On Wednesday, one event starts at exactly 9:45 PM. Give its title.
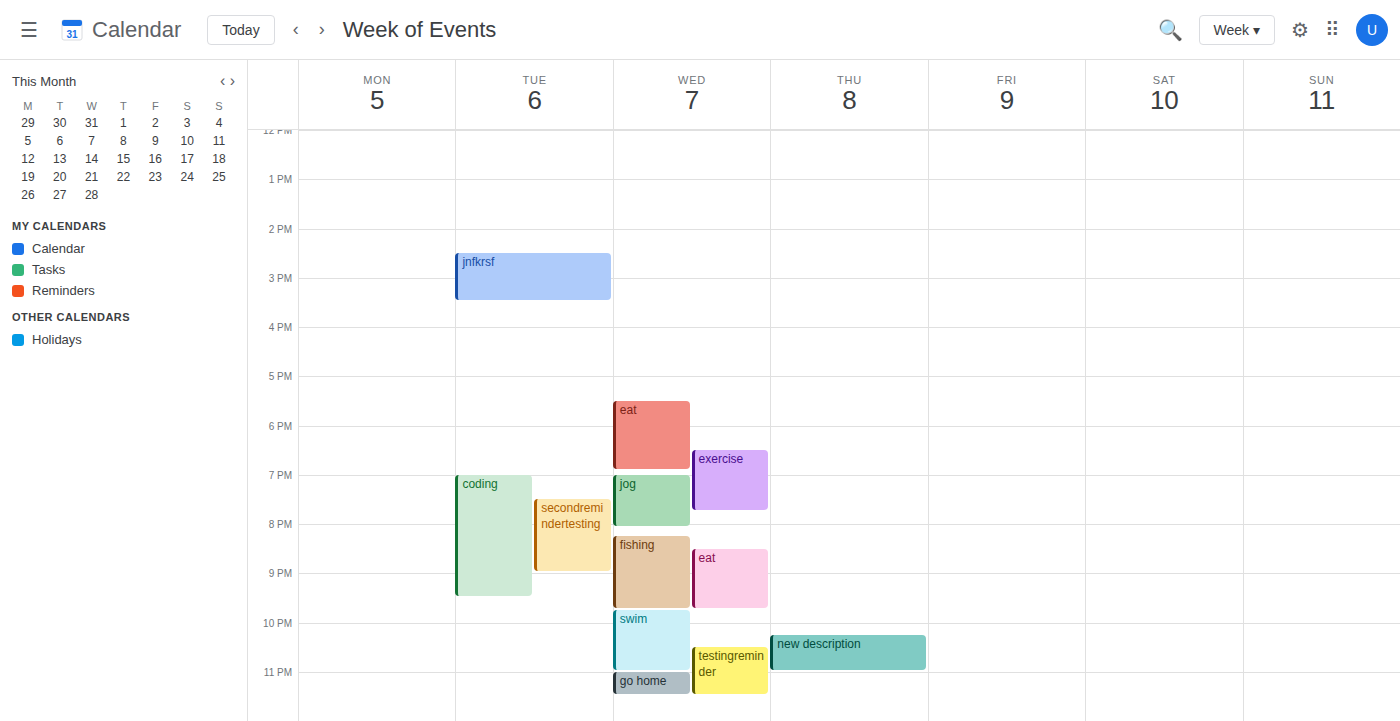
"swim"